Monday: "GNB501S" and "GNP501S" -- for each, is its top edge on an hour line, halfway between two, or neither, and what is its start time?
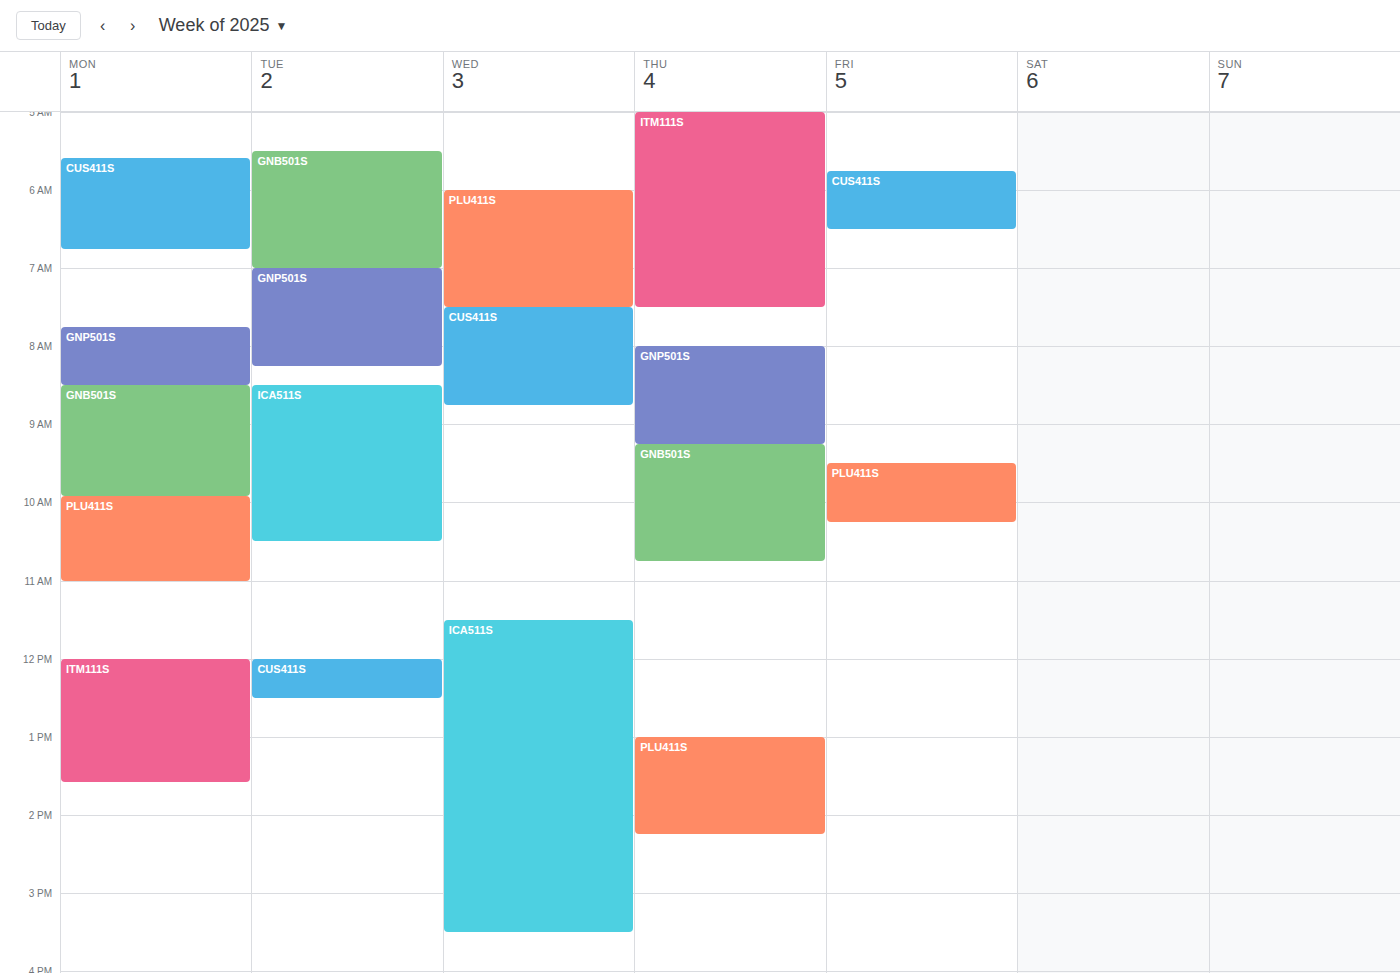
"GNB501S": 8:30 AM, halfway between the 8 AM and 9 AM lines. "GNP501S": 7:45 AM, neither: three quarters of the way from the 7 AM line to the 8 AM line.